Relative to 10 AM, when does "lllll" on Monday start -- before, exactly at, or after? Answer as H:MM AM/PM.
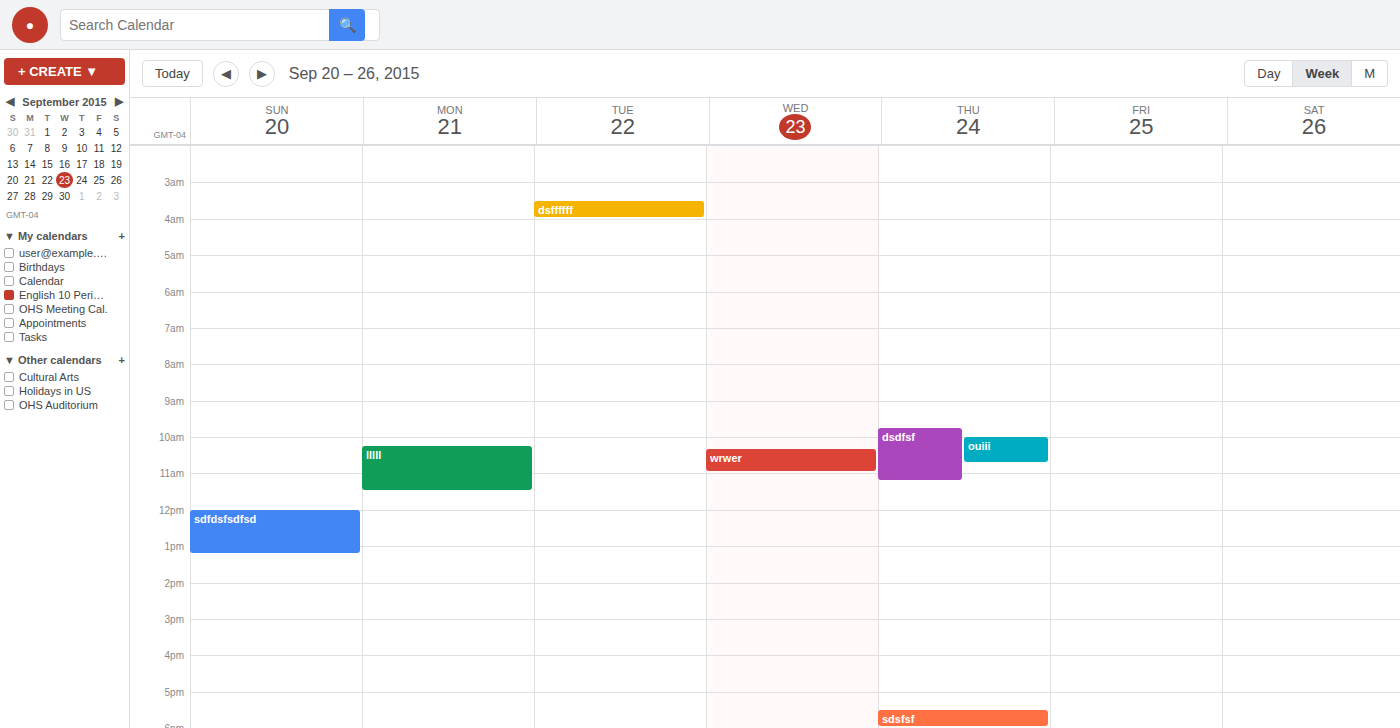
10:15 AM -- after 10 AM, 15 minutes below the 10 AM line.